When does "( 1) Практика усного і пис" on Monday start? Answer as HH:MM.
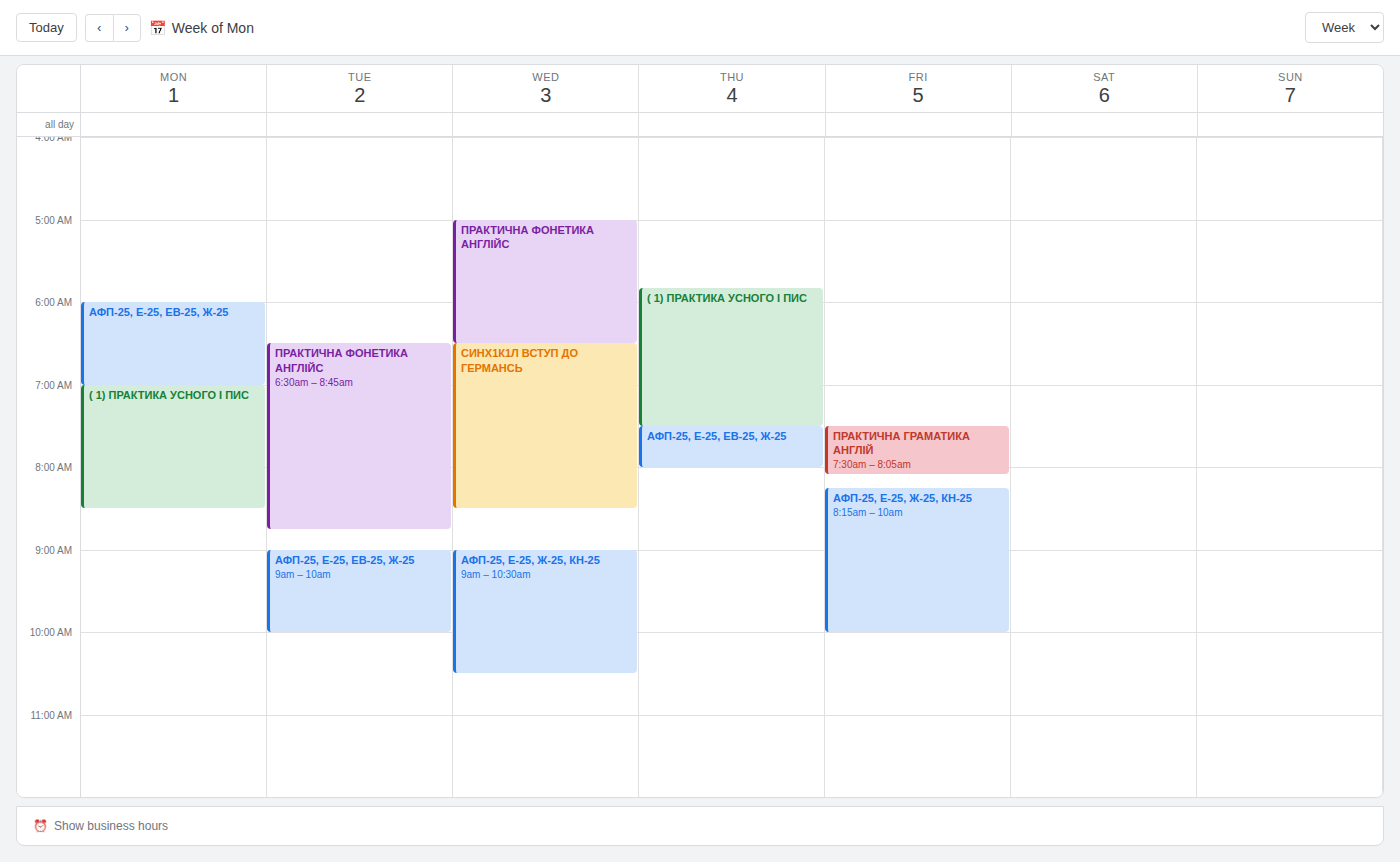
07:00